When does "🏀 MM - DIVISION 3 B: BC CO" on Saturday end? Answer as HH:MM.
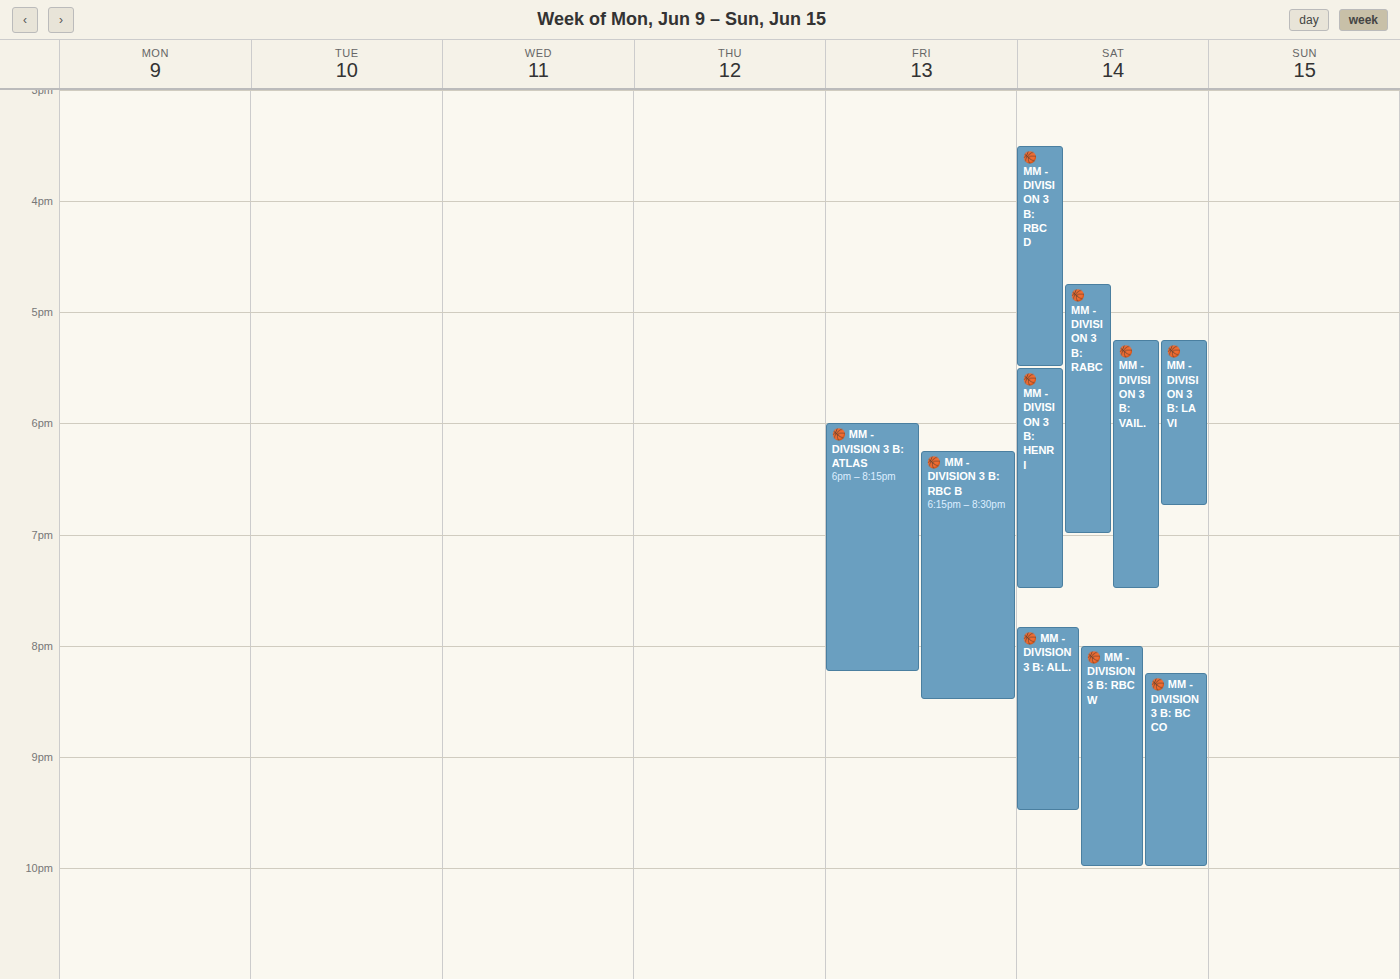
22:00